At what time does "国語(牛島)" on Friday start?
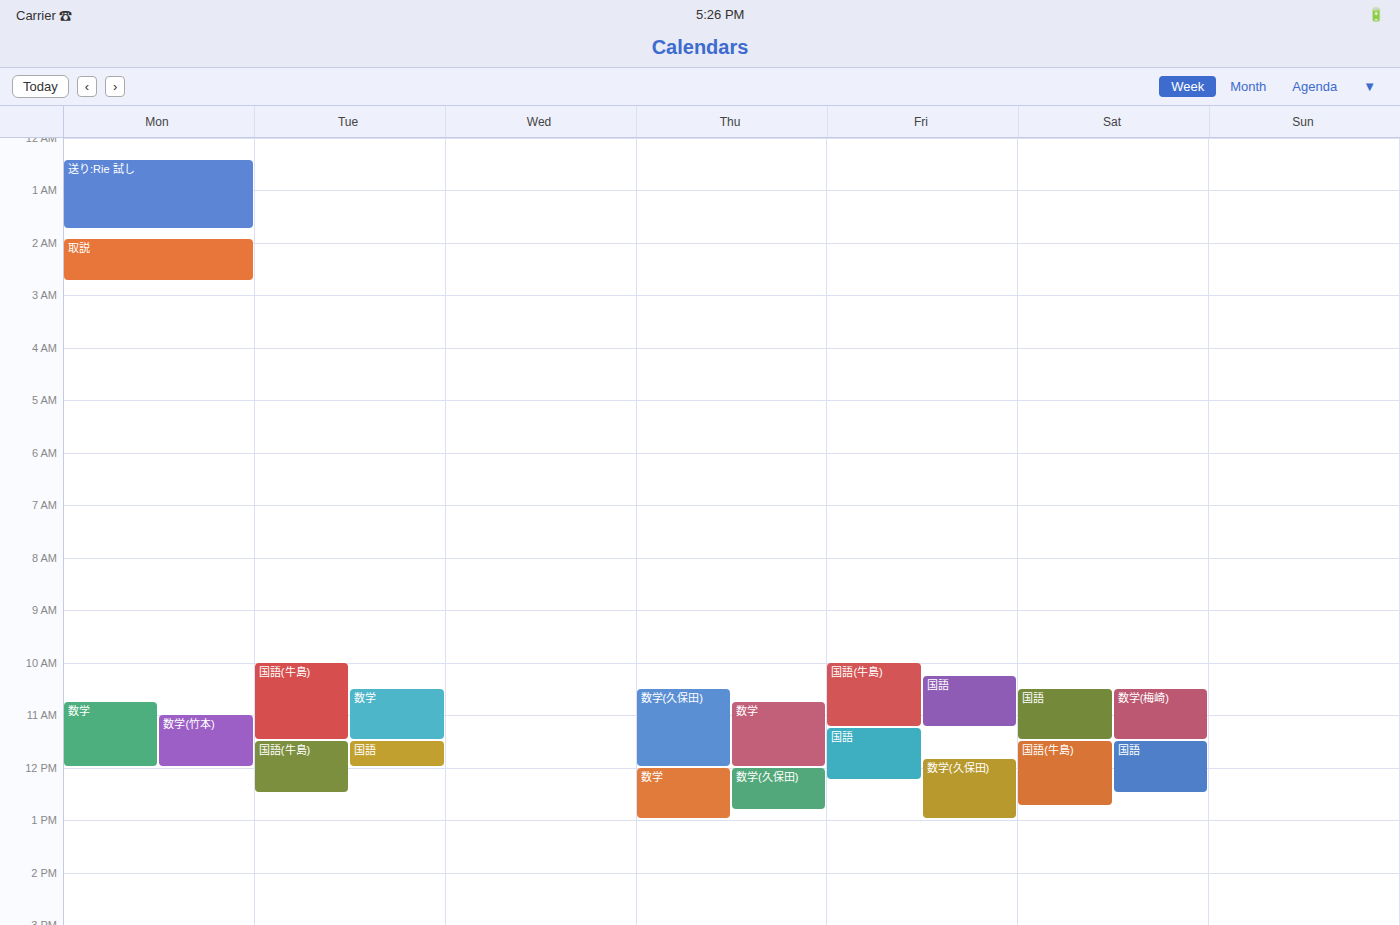
10:00 AM